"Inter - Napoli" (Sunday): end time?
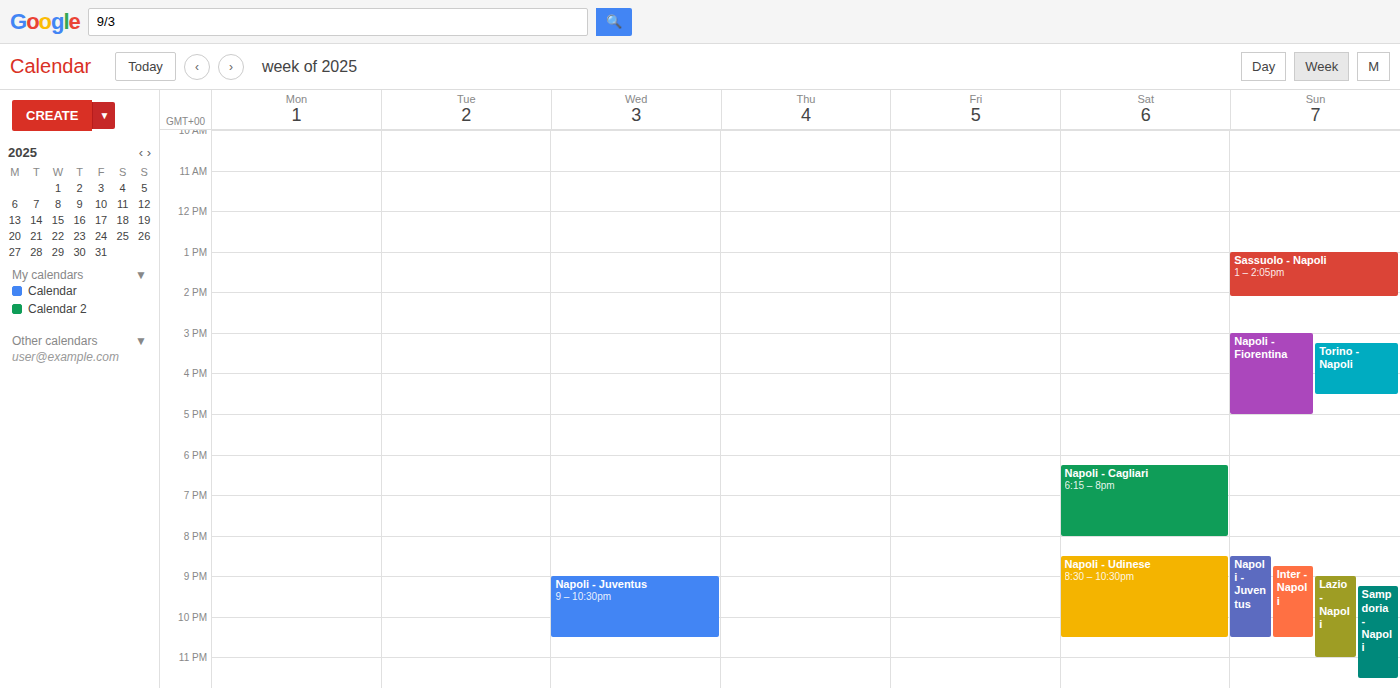
10:30 PM